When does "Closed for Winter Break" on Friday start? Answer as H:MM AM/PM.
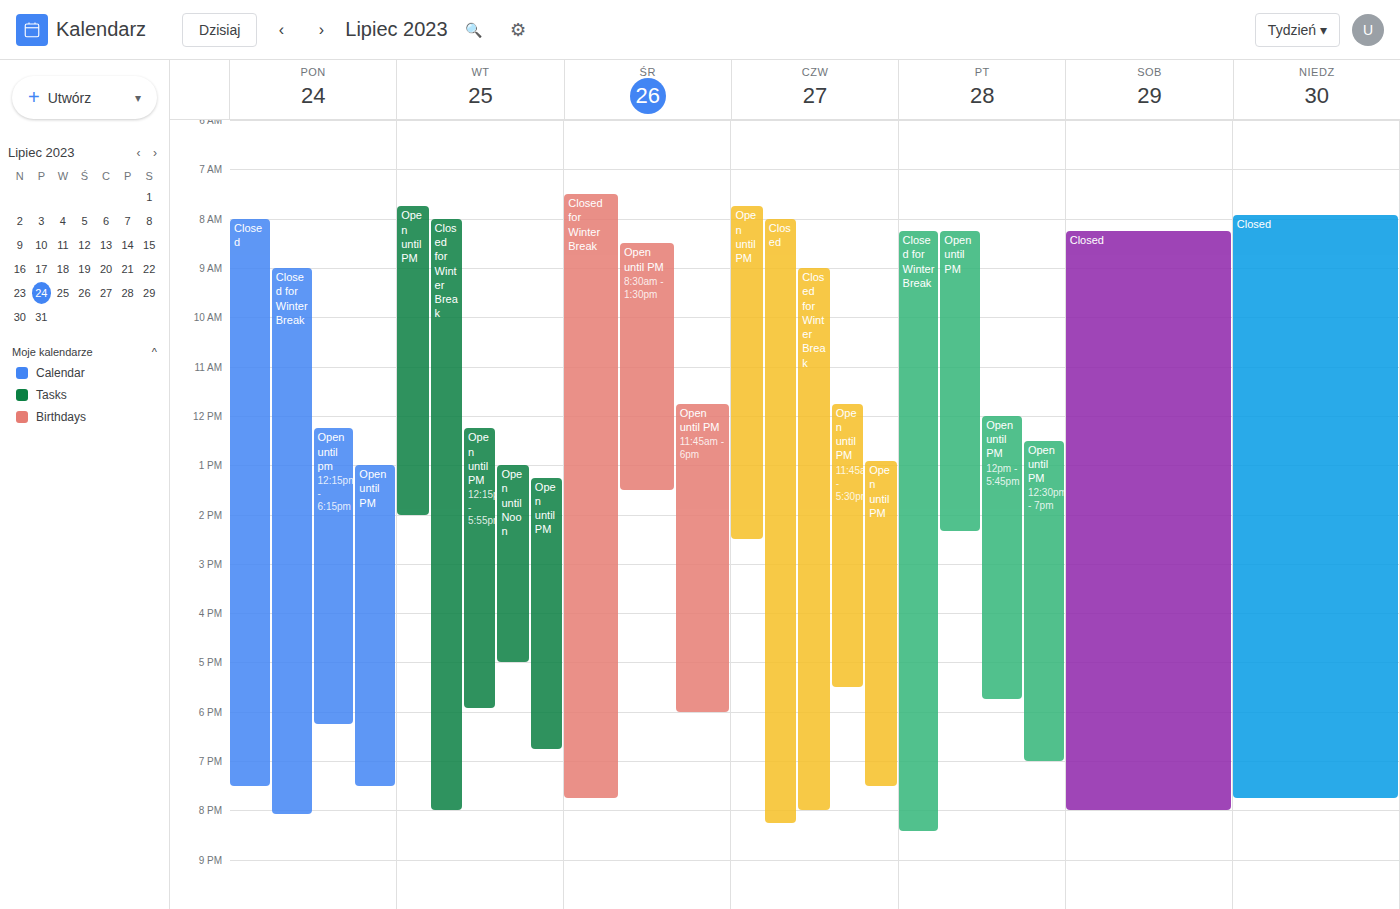
8:15 AM